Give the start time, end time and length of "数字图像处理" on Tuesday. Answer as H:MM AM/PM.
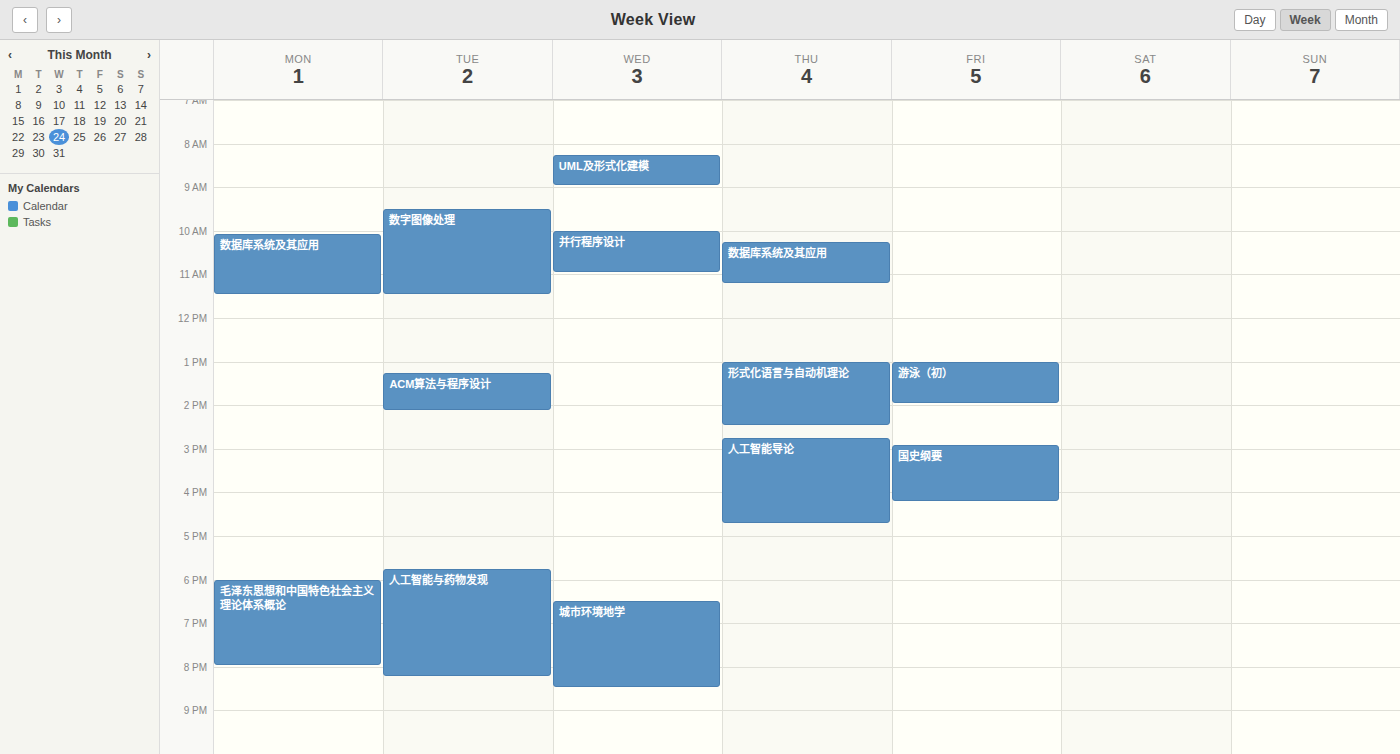
9:30 AM to 11:30 AM, 2 hours